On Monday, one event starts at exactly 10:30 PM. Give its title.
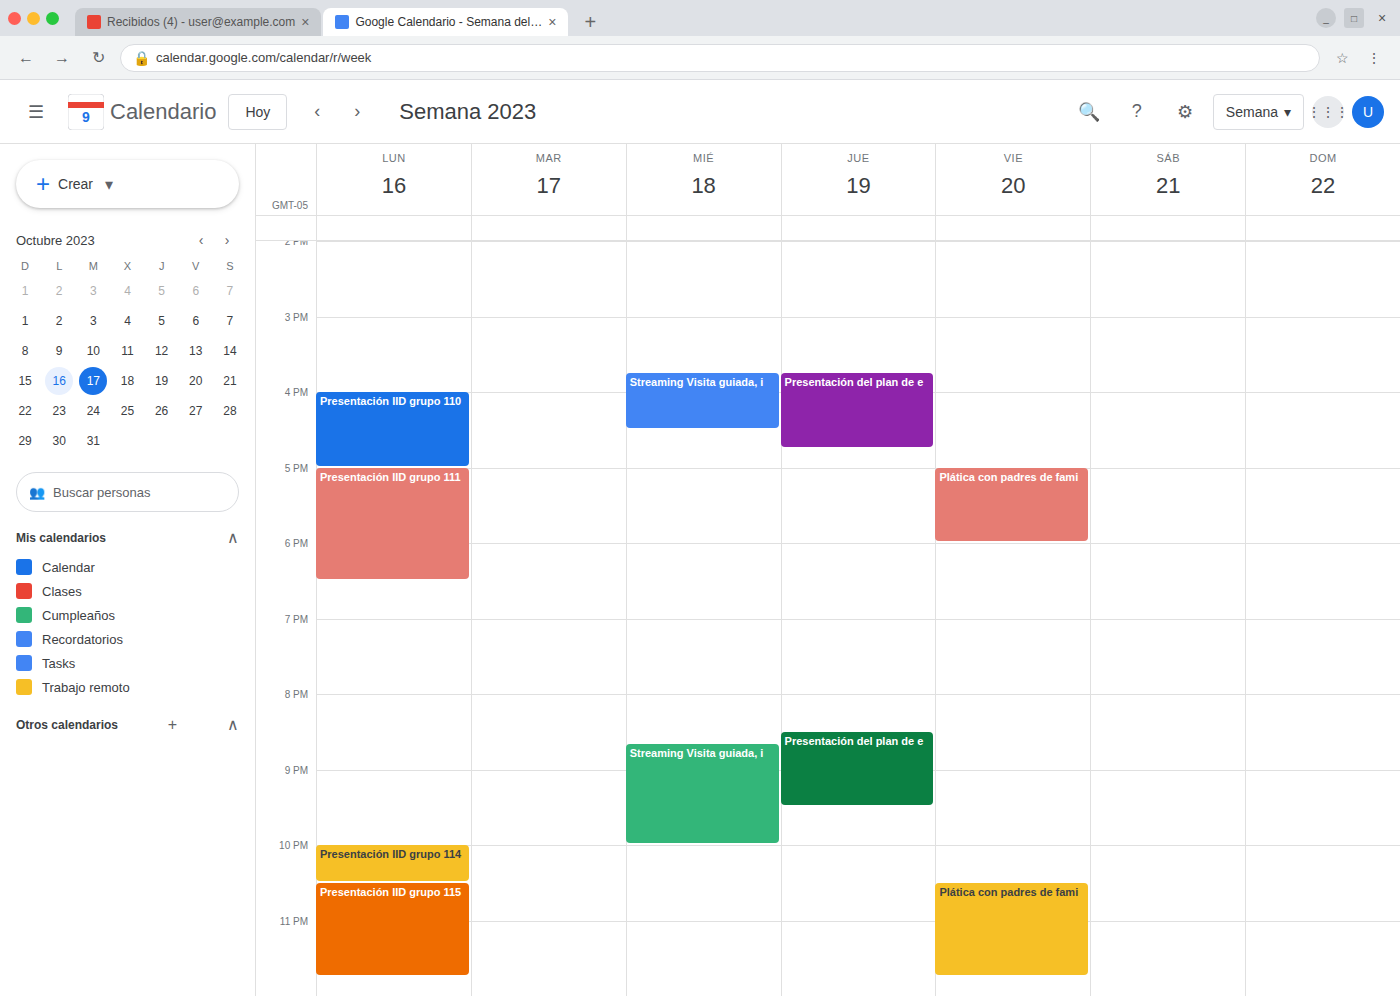
"Presentación IID grupo 115"